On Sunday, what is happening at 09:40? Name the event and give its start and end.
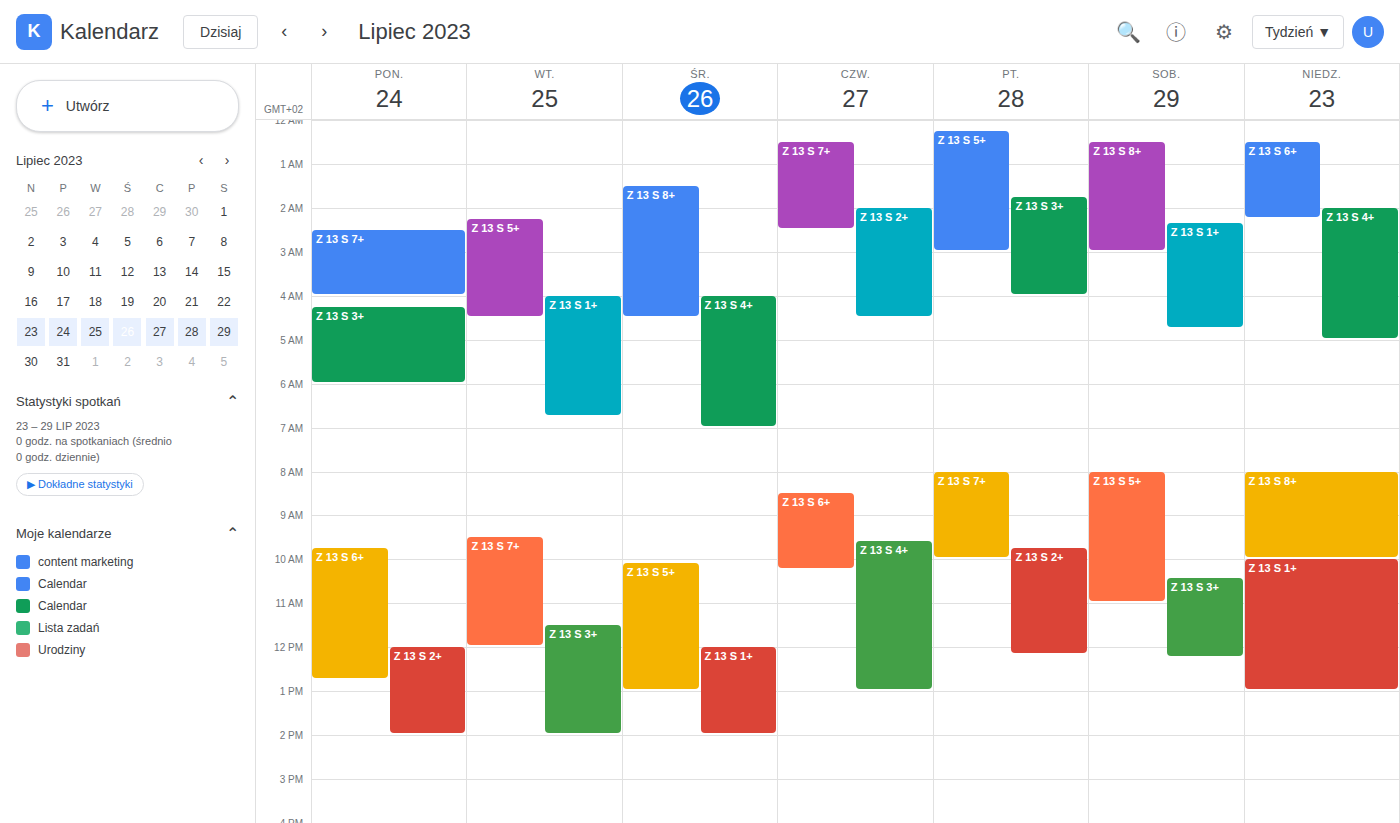
"Z 13 S 8+", 08:00 to 10:00